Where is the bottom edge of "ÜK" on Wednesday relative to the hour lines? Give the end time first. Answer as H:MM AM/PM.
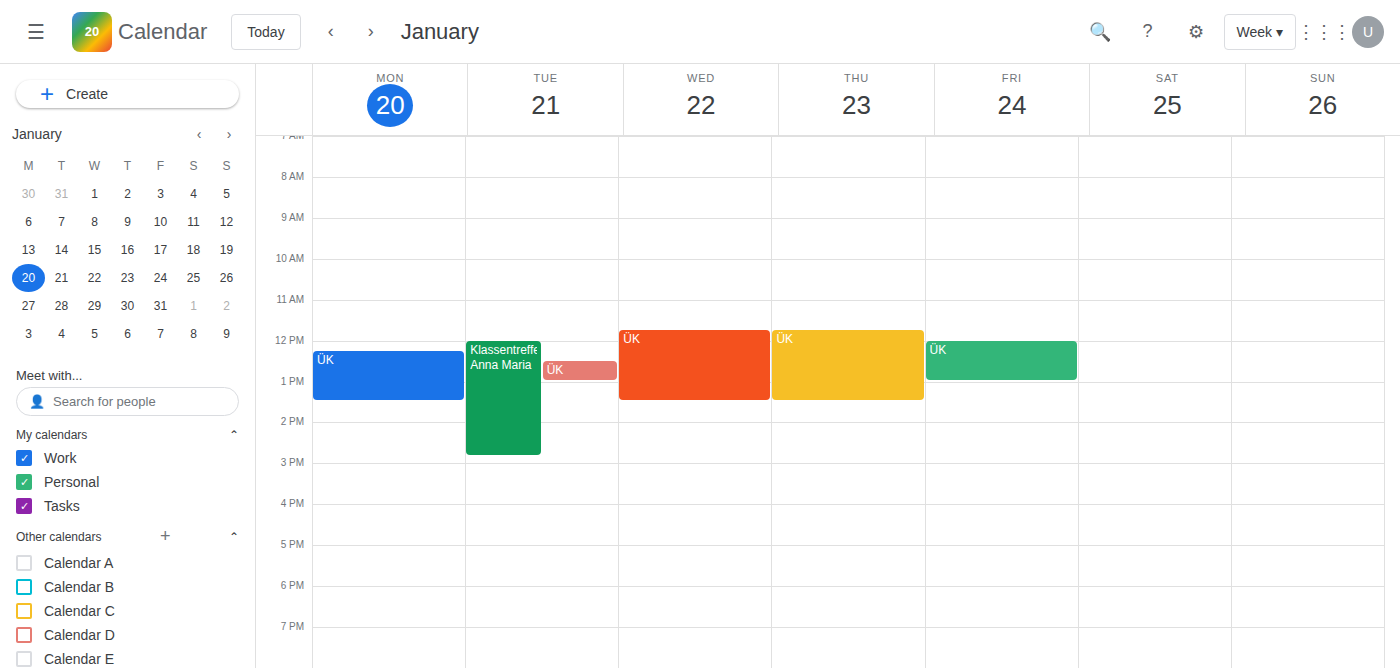
1:30 PM -- halfway between the 1 PM and 2 PM lines.